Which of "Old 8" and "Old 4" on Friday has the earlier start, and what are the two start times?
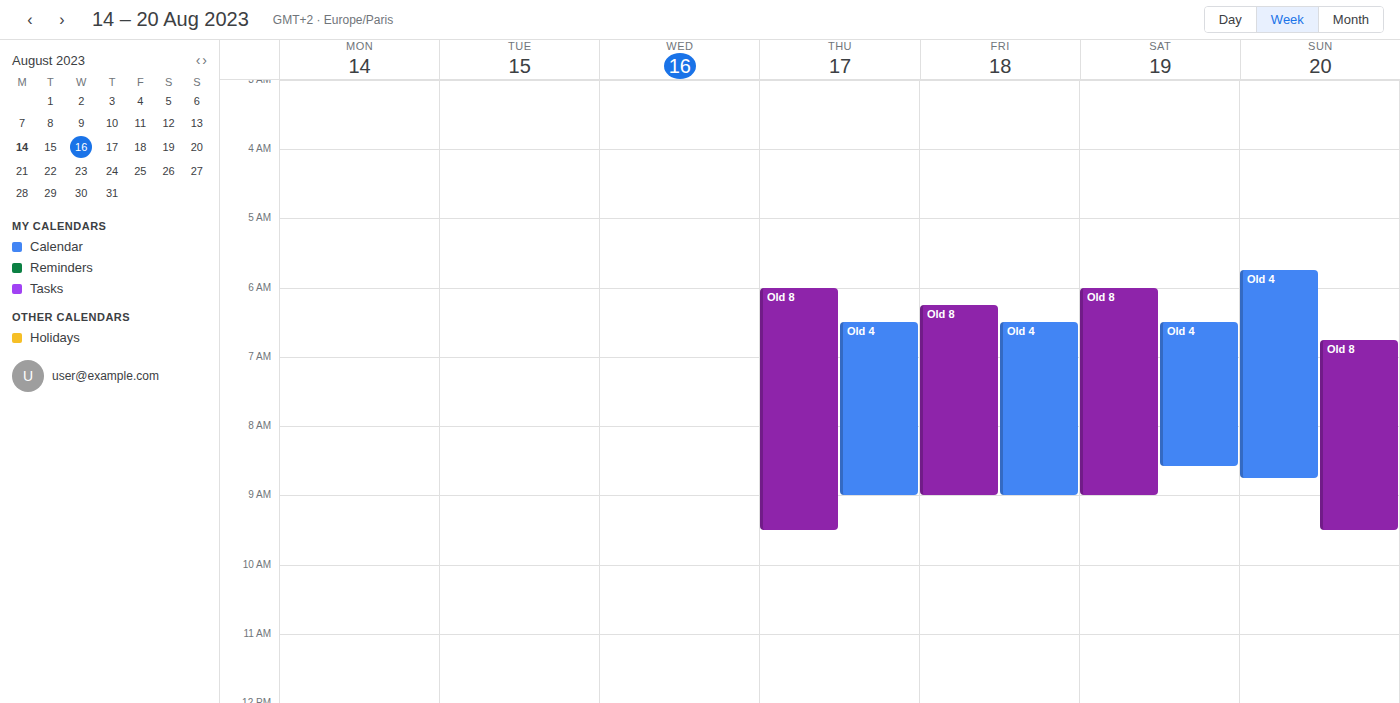
"Old 8" 6:15 AM; "Old 4" 6:30 AM.